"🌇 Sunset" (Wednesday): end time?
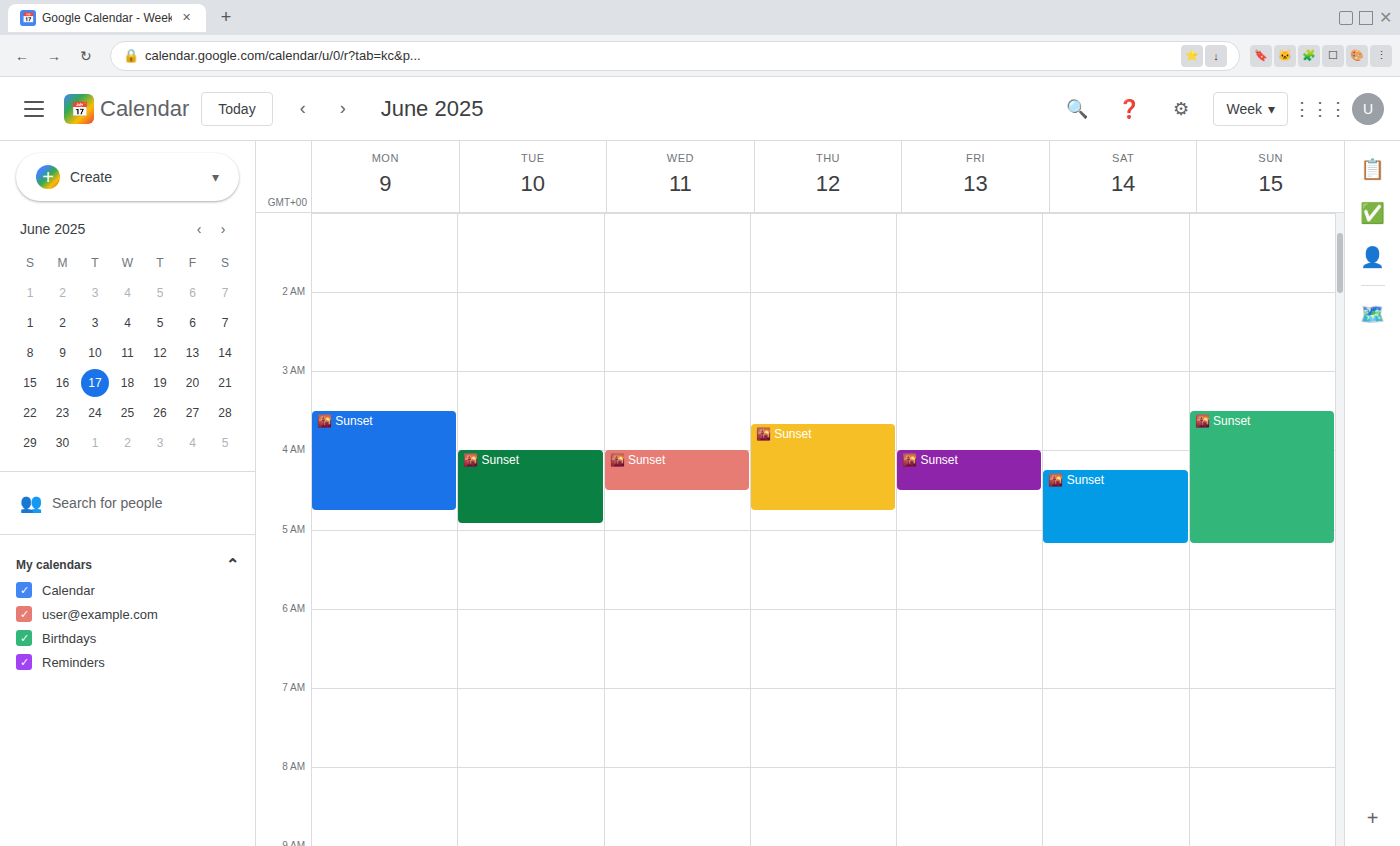
4:30 AM